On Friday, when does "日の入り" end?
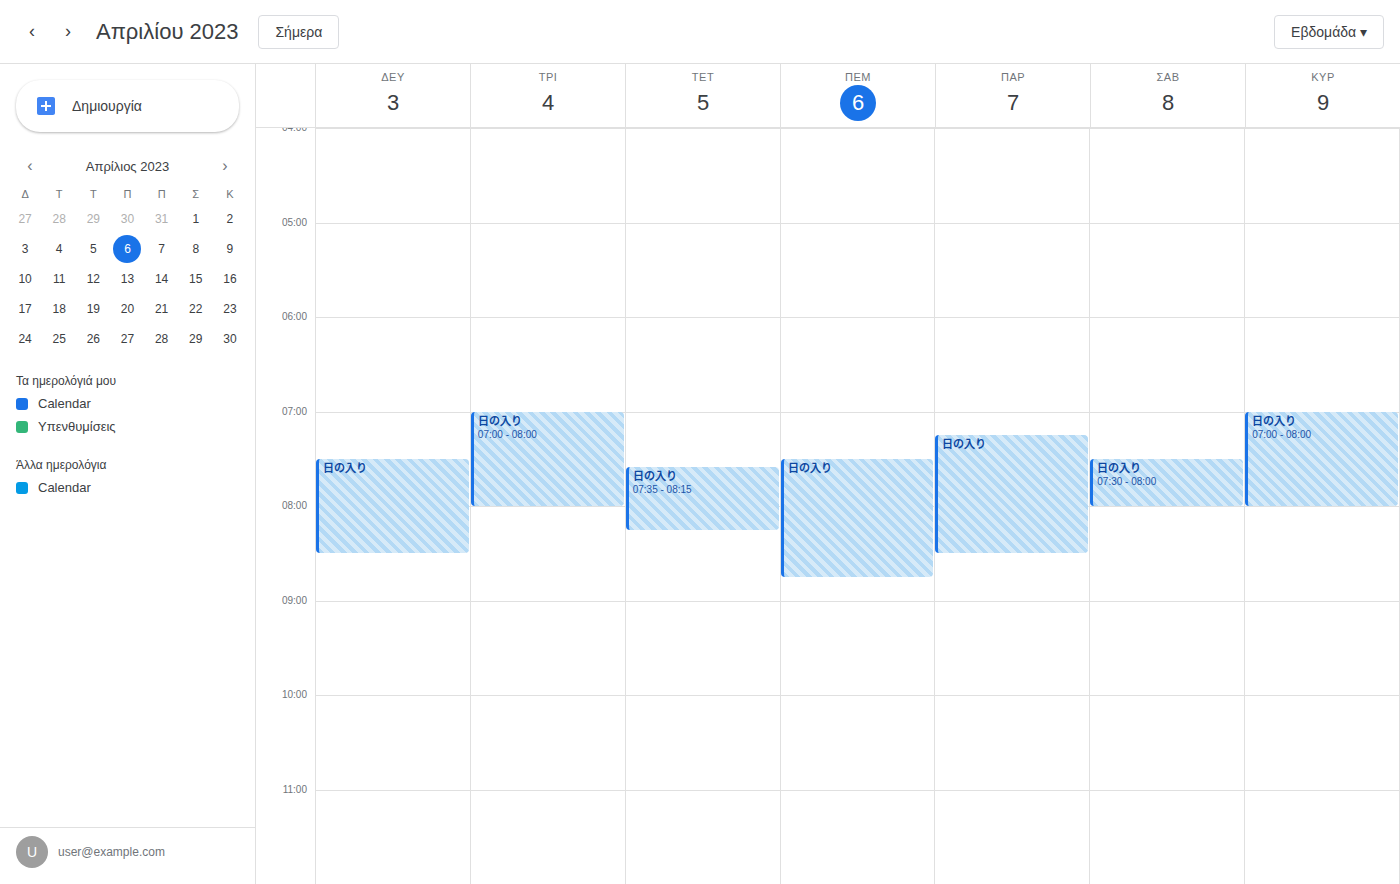
8:30 AM